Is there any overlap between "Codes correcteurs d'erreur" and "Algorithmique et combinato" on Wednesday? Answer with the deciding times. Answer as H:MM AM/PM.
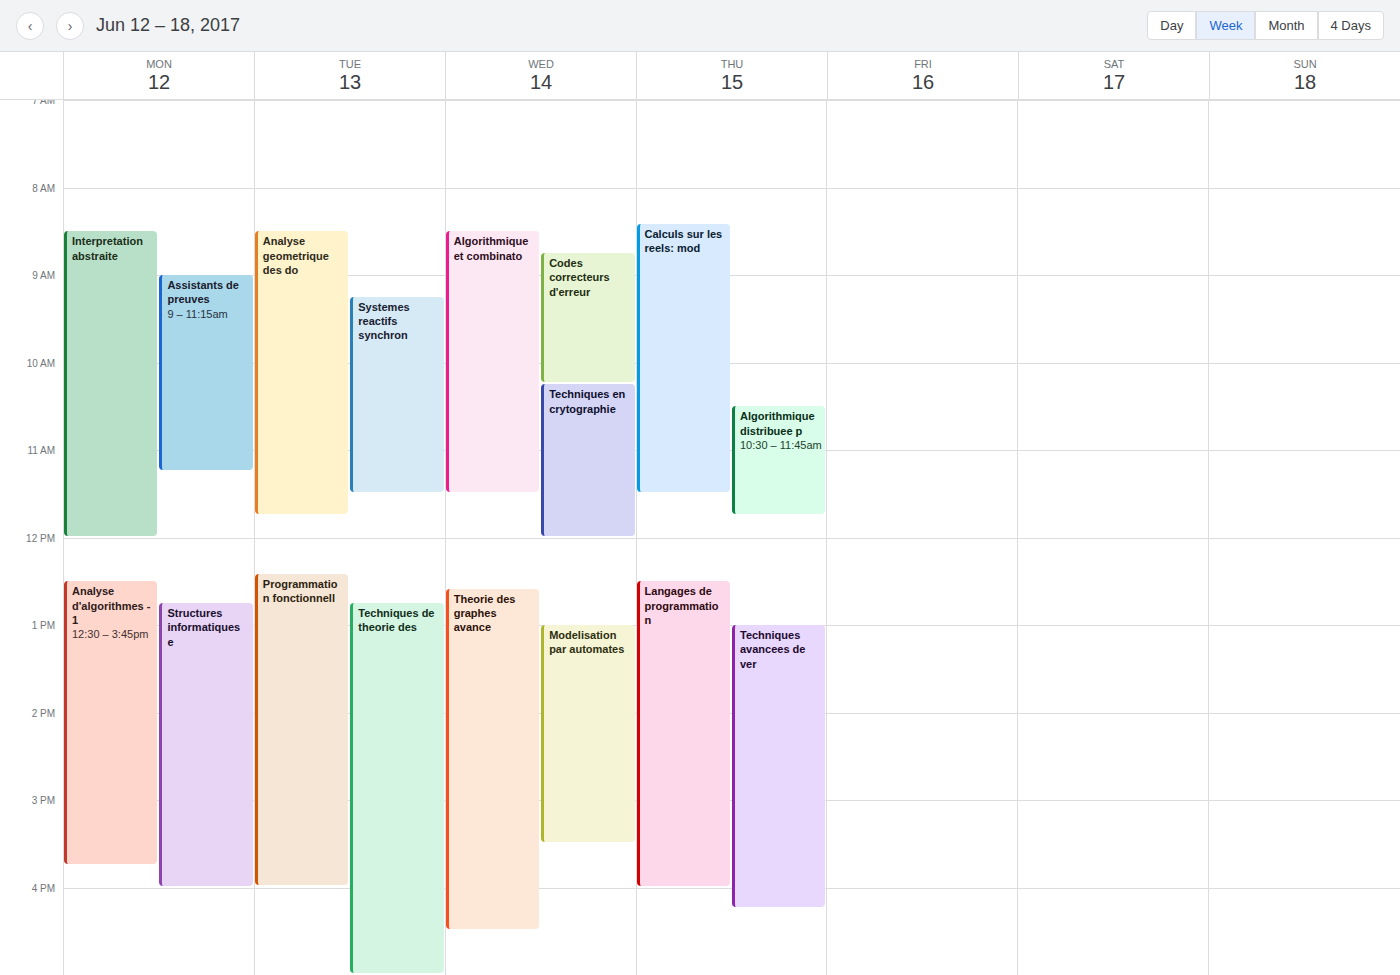
"Codes correcteurs d'erreur" runs 8:45 AM to 10:15 AM, inside "Algorithmique et combinato" -- they overlap.